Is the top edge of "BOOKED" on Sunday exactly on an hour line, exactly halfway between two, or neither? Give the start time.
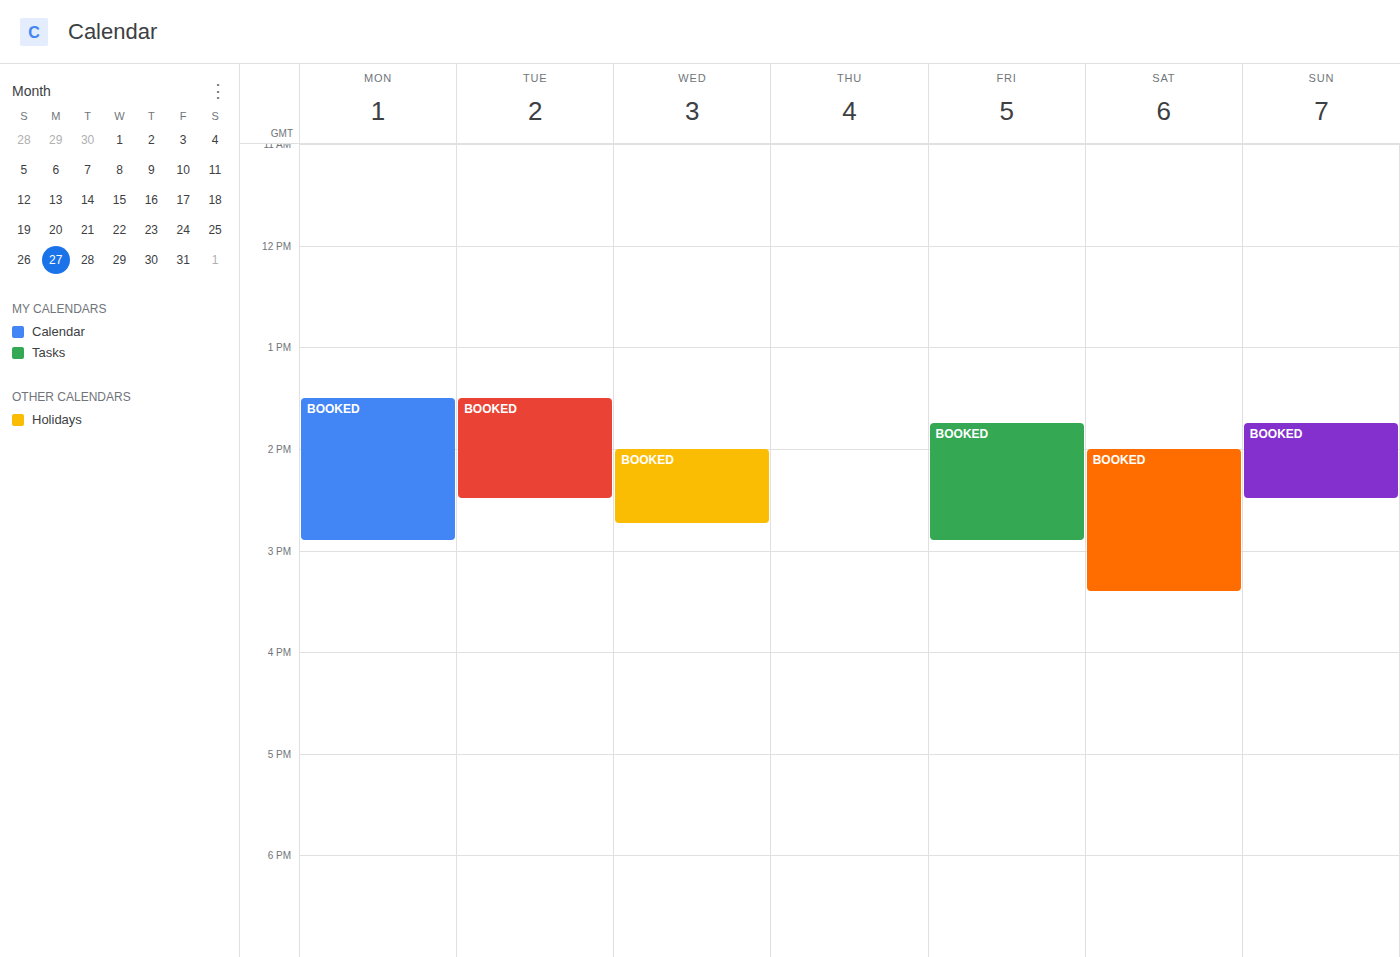
13:45 -- neither: three quarters of the way from the 13:00 line to the 14:00 line.